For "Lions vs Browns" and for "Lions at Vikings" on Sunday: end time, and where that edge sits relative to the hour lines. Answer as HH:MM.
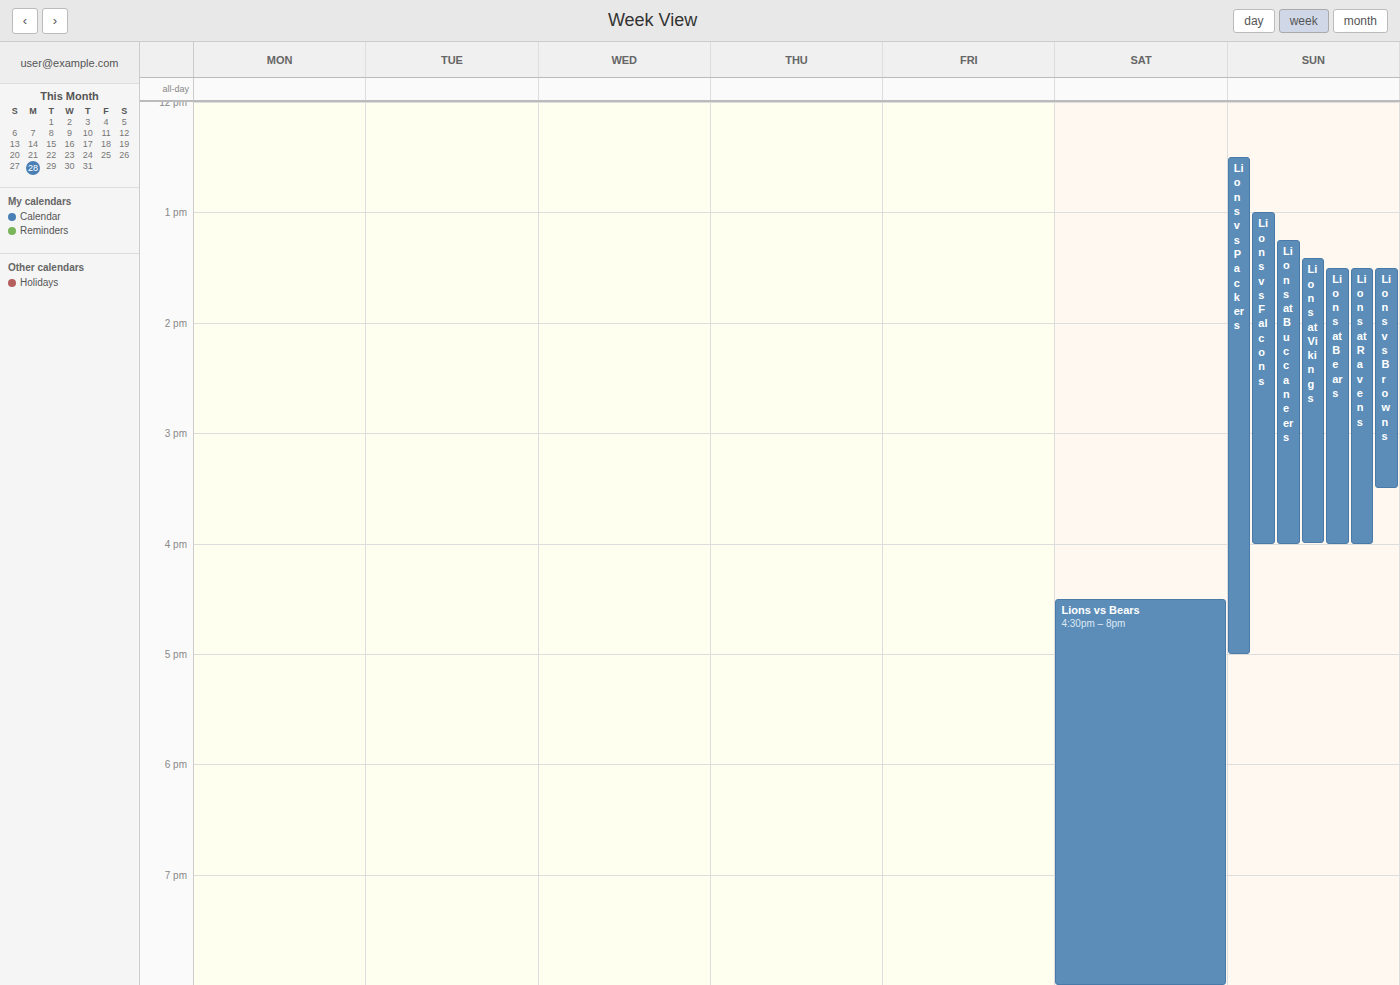
"Lions vs Browns": 15:30, halfway between the 15:00 and 16:00 lines. "Lions at Vikings": 16:00, exactly on the 16:00 line.